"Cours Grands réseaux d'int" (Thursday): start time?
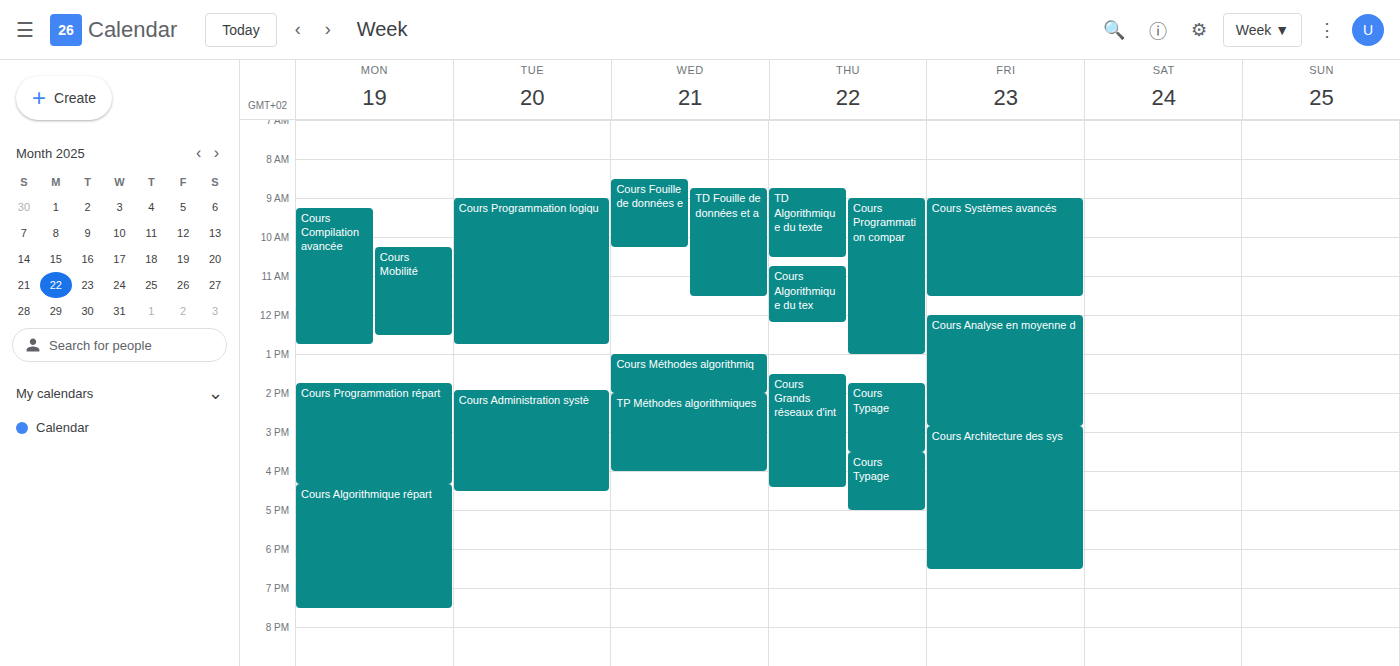
1:30 PM